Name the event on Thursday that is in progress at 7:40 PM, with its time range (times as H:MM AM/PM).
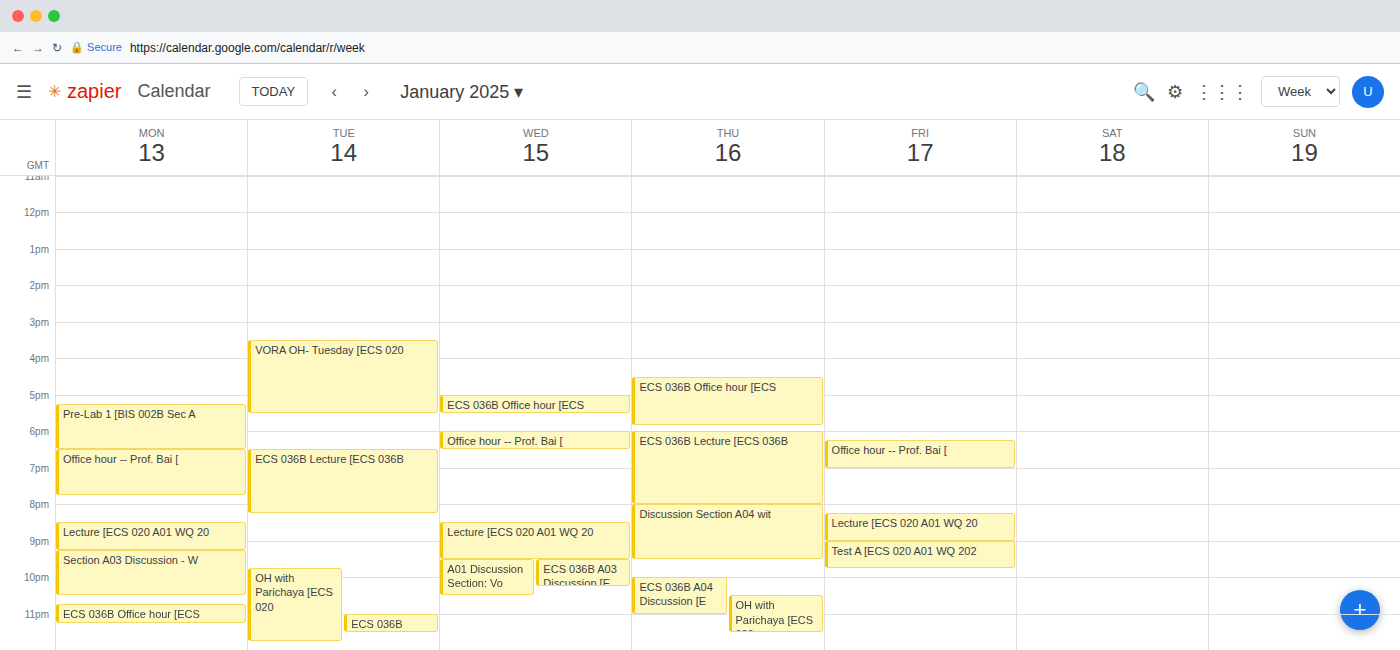
"ECS 036B Lecture [ECS 036B", 6:00 PM to 8:00 PM